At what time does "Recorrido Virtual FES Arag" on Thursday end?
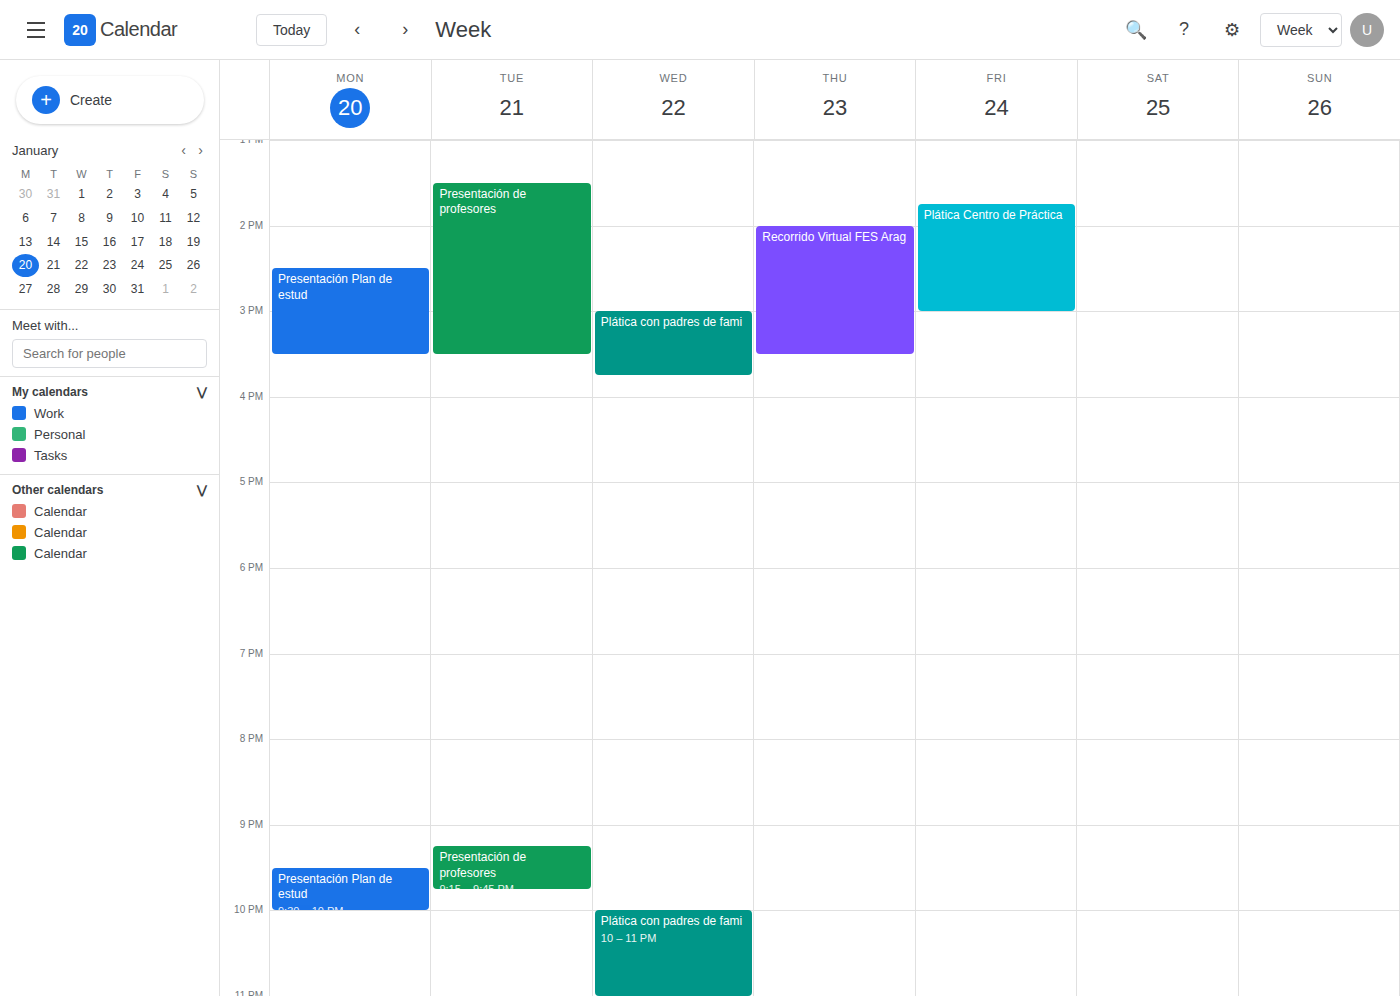
3:30 PM